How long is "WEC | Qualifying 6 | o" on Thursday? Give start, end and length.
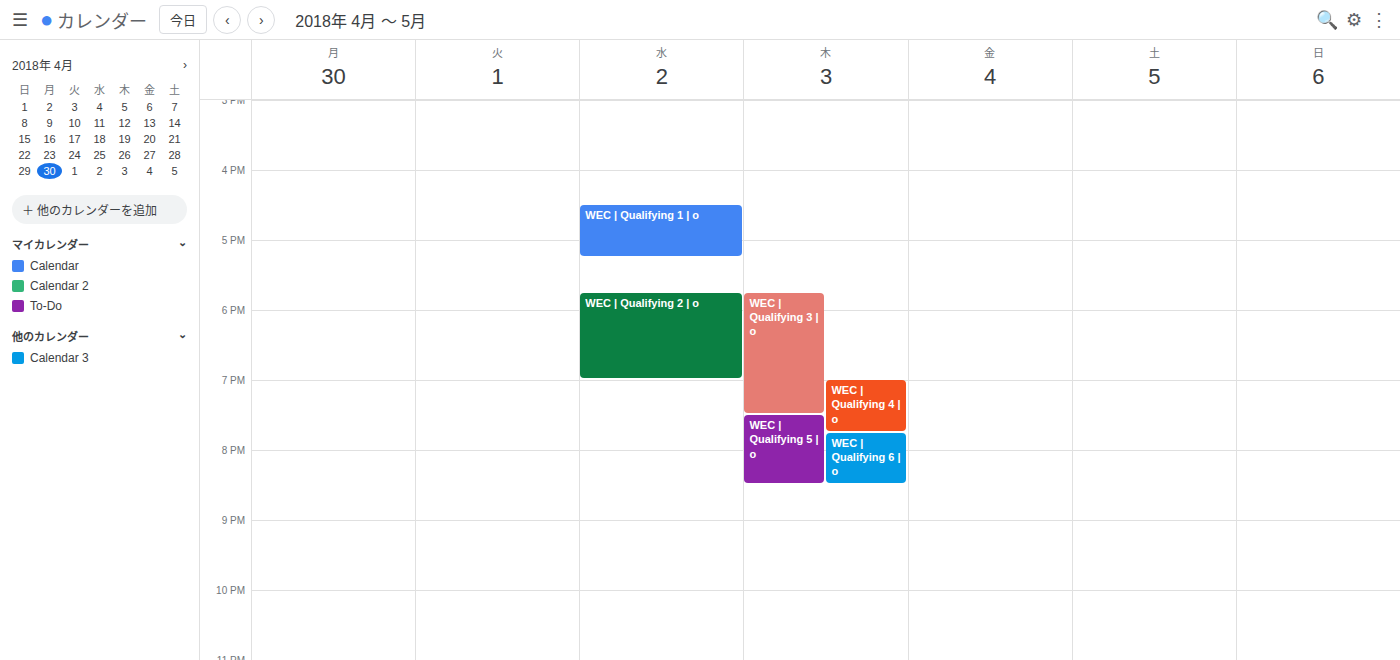
7:45 PM to 8:30 PM, 45 minutes